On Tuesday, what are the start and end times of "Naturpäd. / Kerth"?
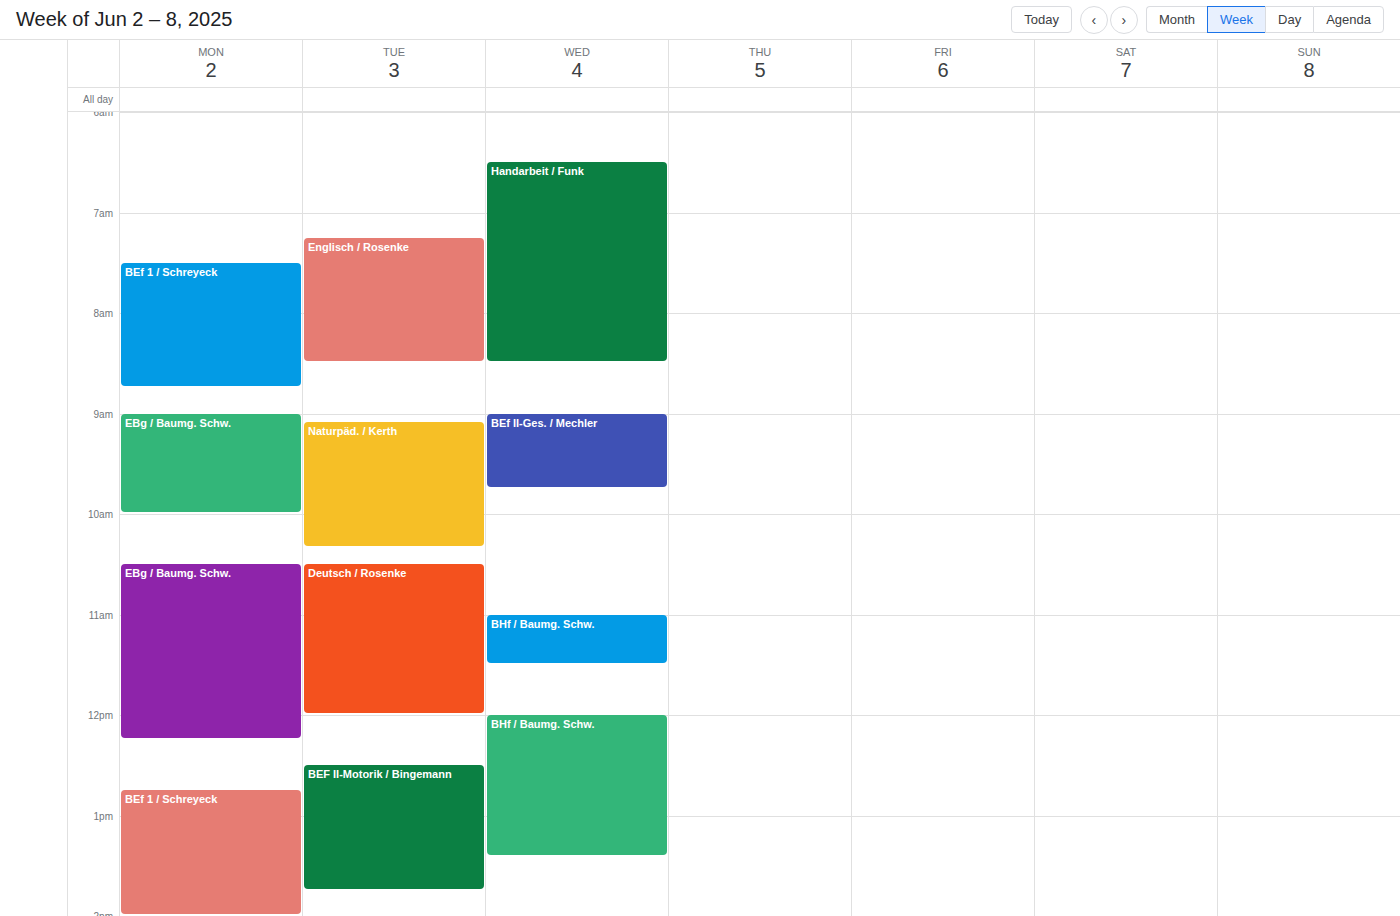
9:05 AM to 10:20 AM